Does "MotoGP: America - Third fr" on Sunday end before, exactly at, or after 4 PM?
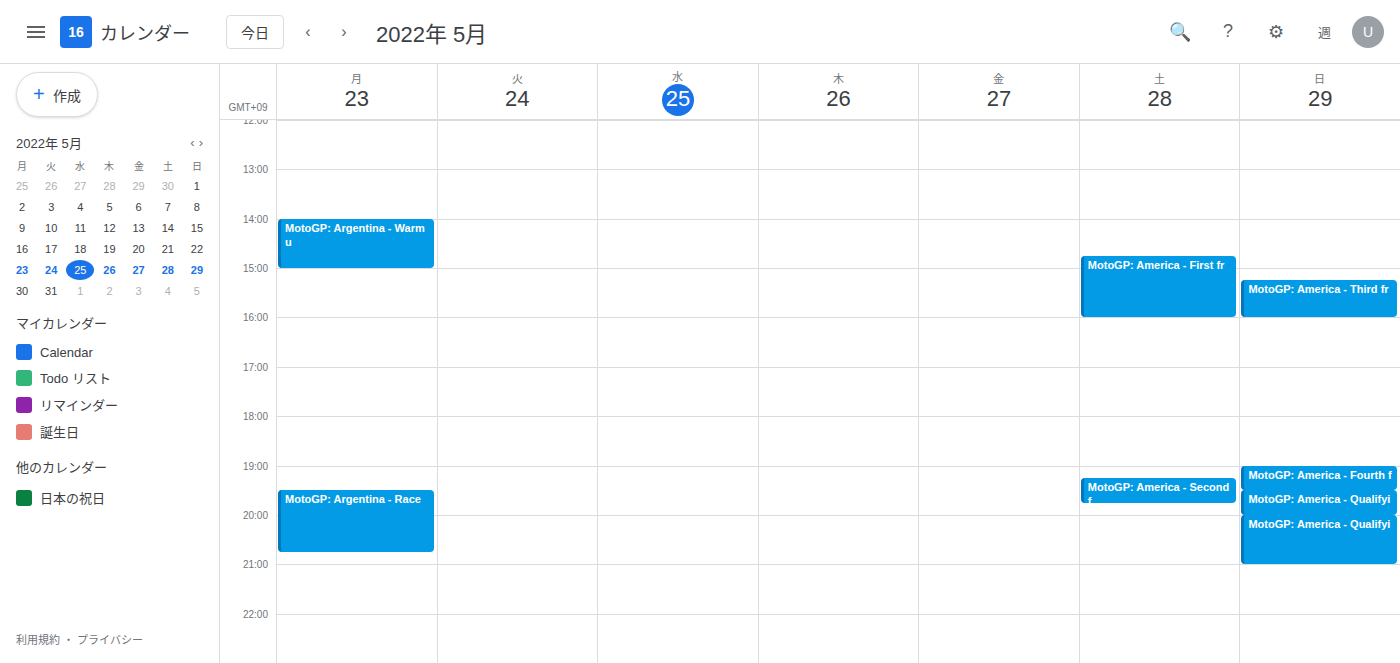
4:00 PM -- exactly at 4 PM, on the 4 PM line.